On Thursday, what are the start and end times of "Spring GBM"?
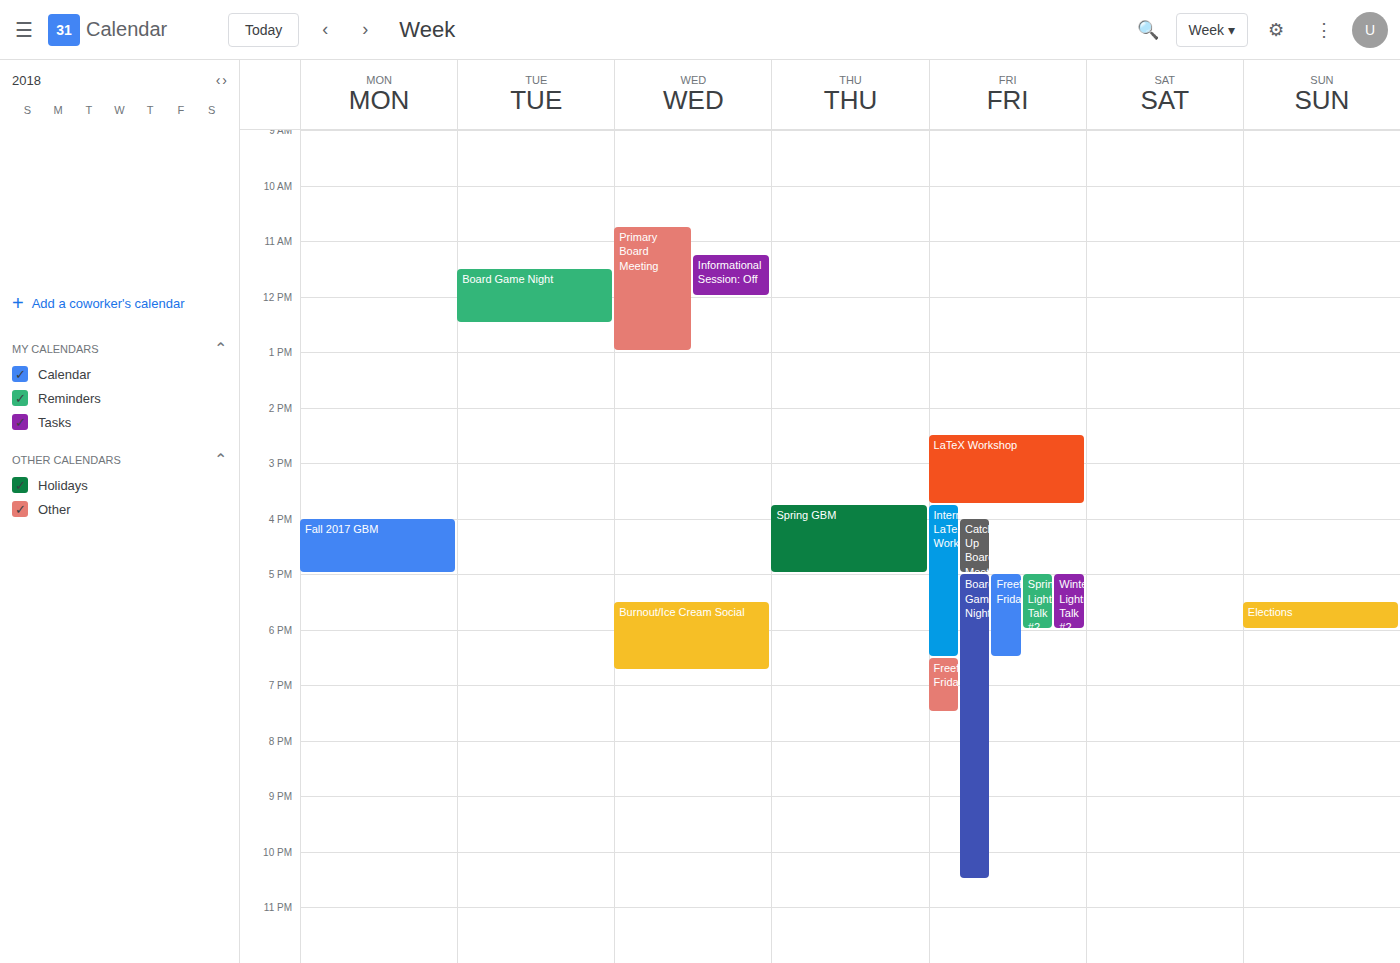
15:45 to 17:00